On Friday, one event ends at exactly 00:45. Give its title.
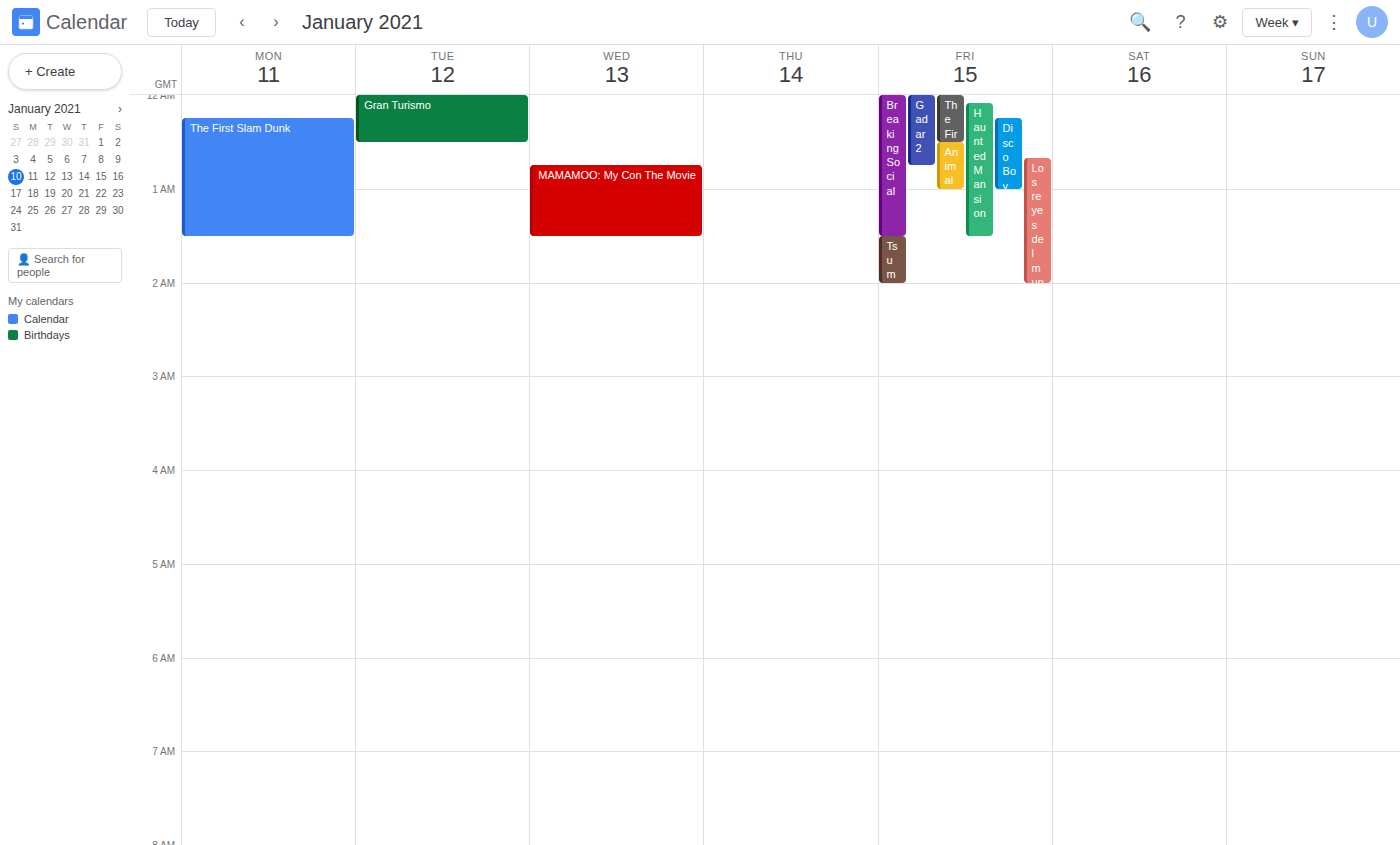
"Gadar 2"